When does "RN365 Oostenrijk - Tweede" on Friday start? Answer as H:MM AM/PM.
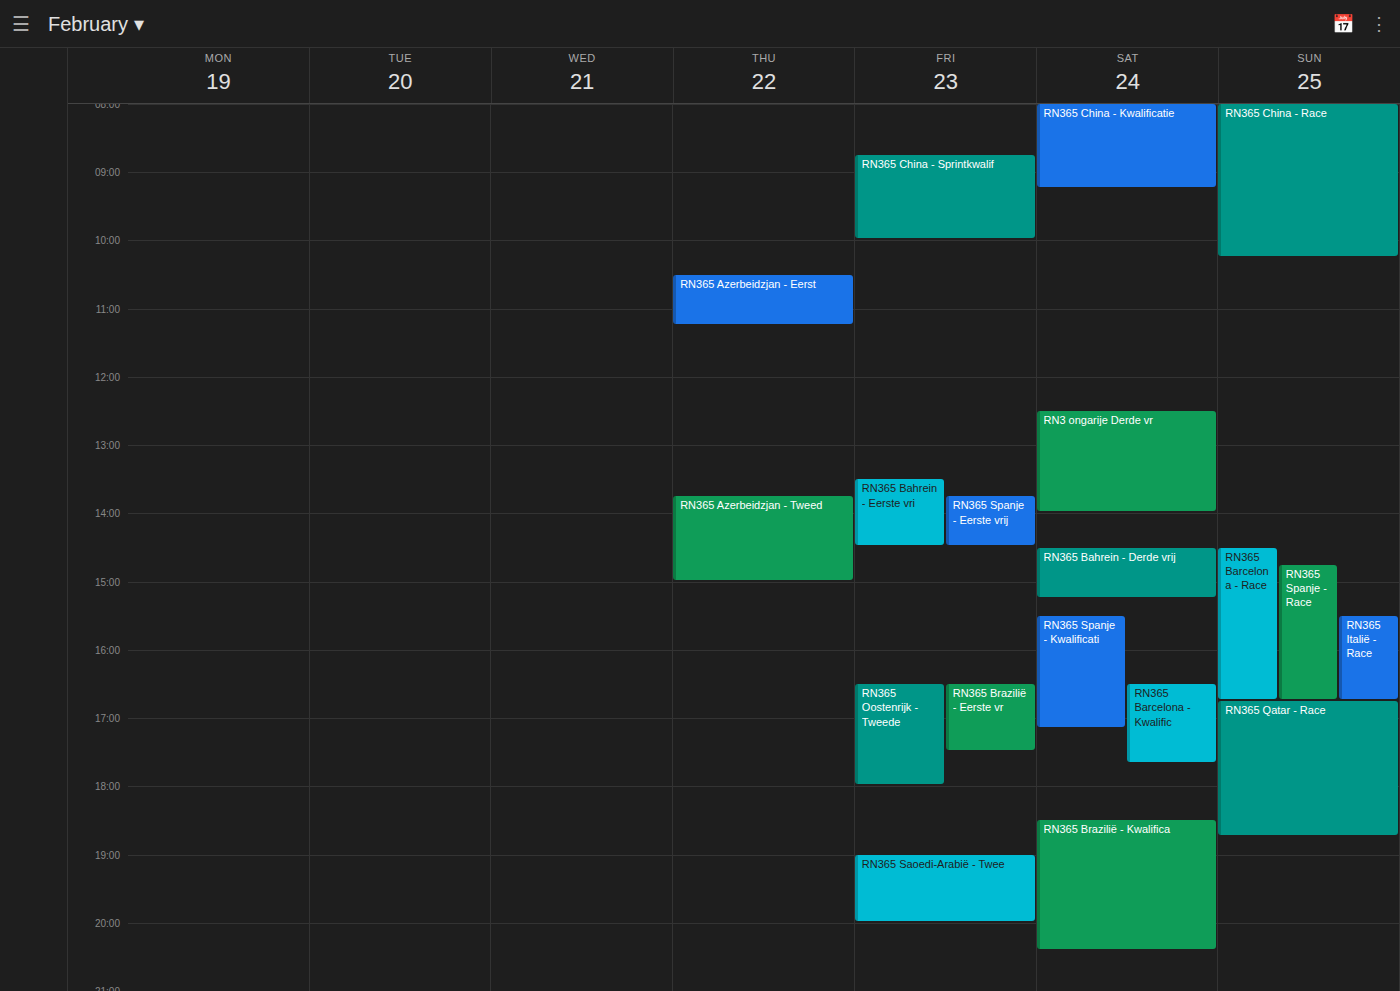
4:30 PM